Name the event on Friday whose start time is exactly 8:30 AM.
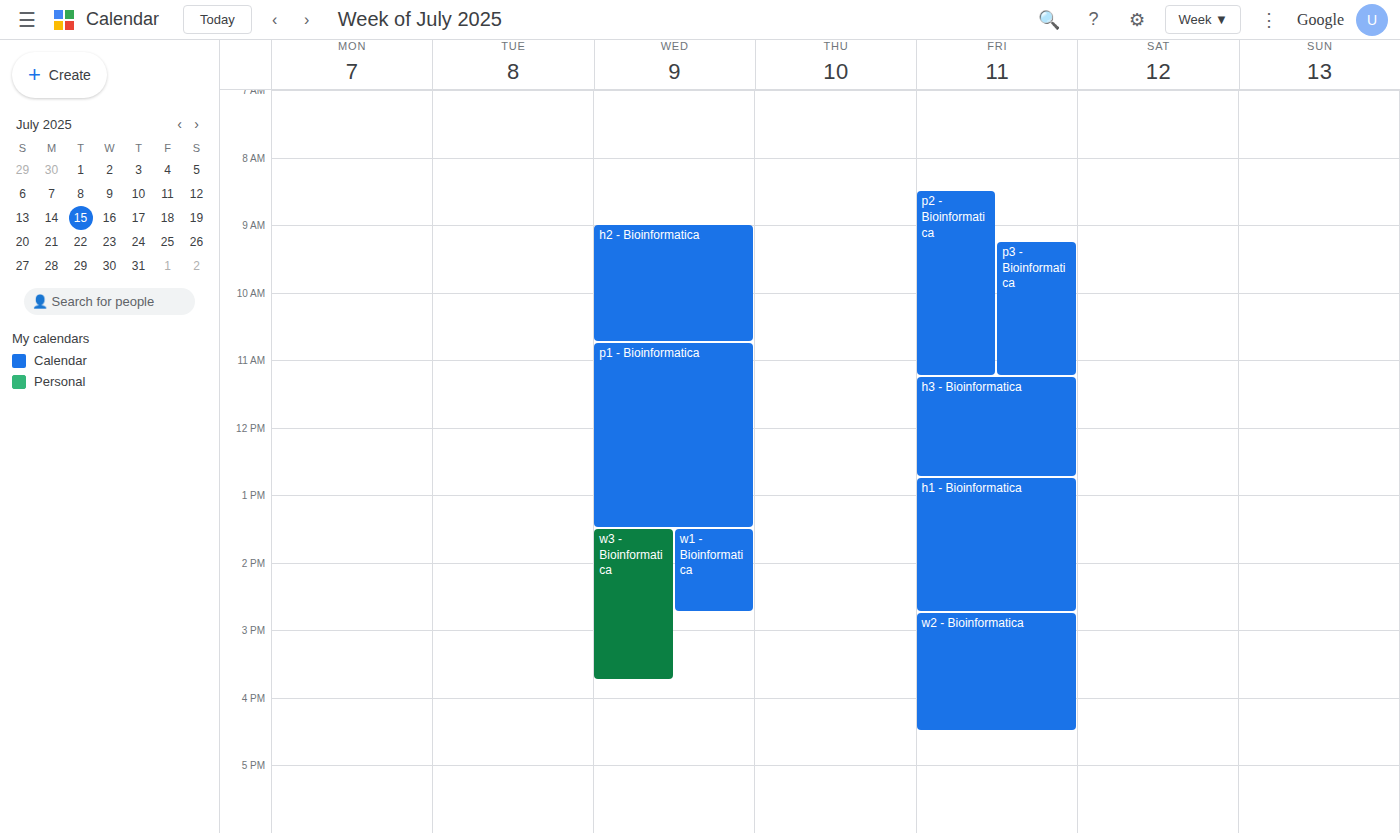
"p2 - Bioinformatica"